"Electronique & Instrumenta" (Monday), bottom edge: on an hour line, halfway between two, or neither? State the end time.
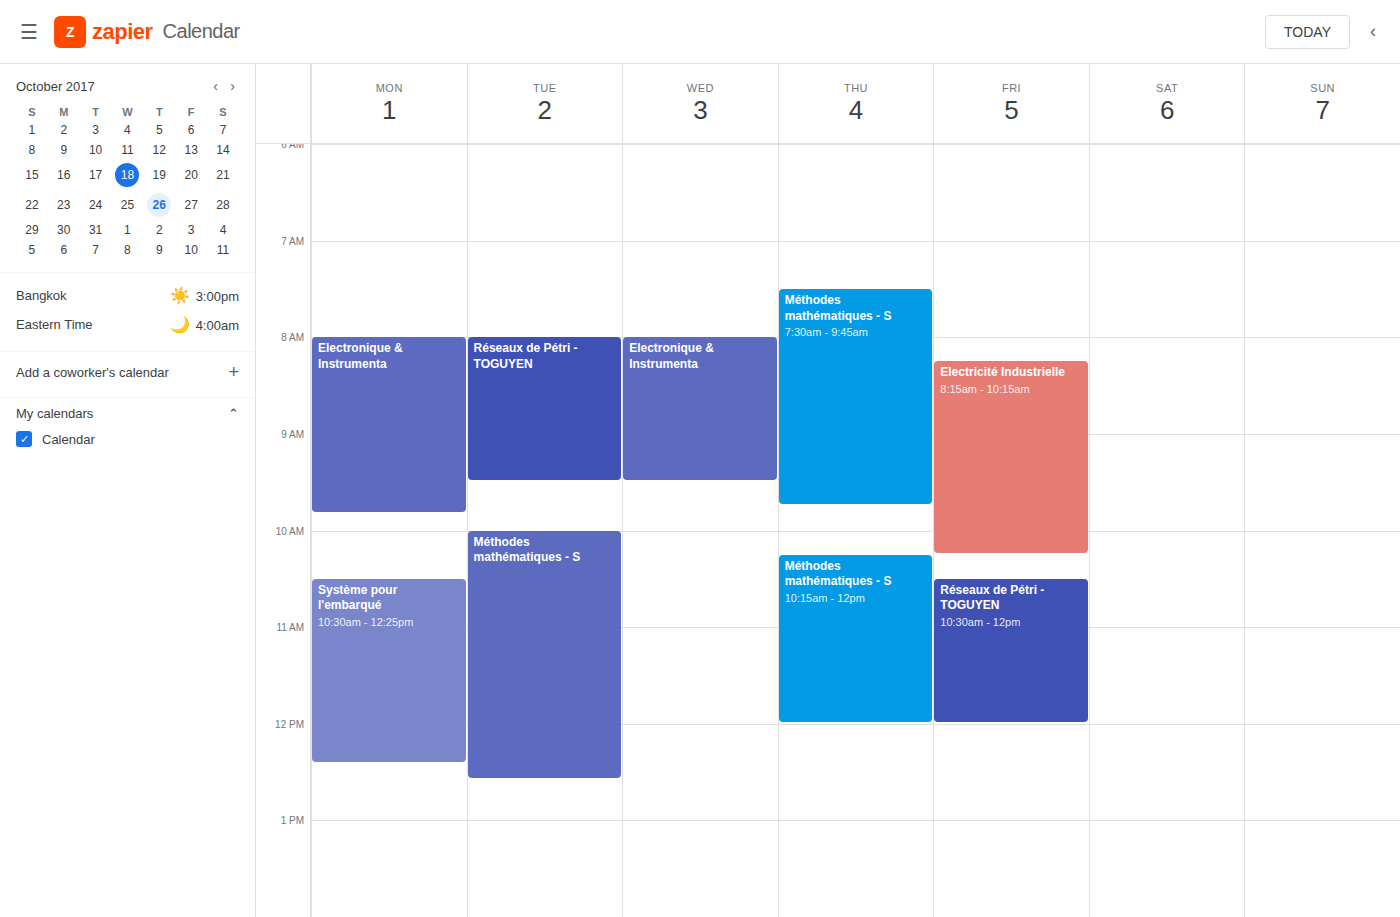
9:50 AM -- neither: 50 minutes below the 9 AM line and 10 minutes above the 10 AM line.